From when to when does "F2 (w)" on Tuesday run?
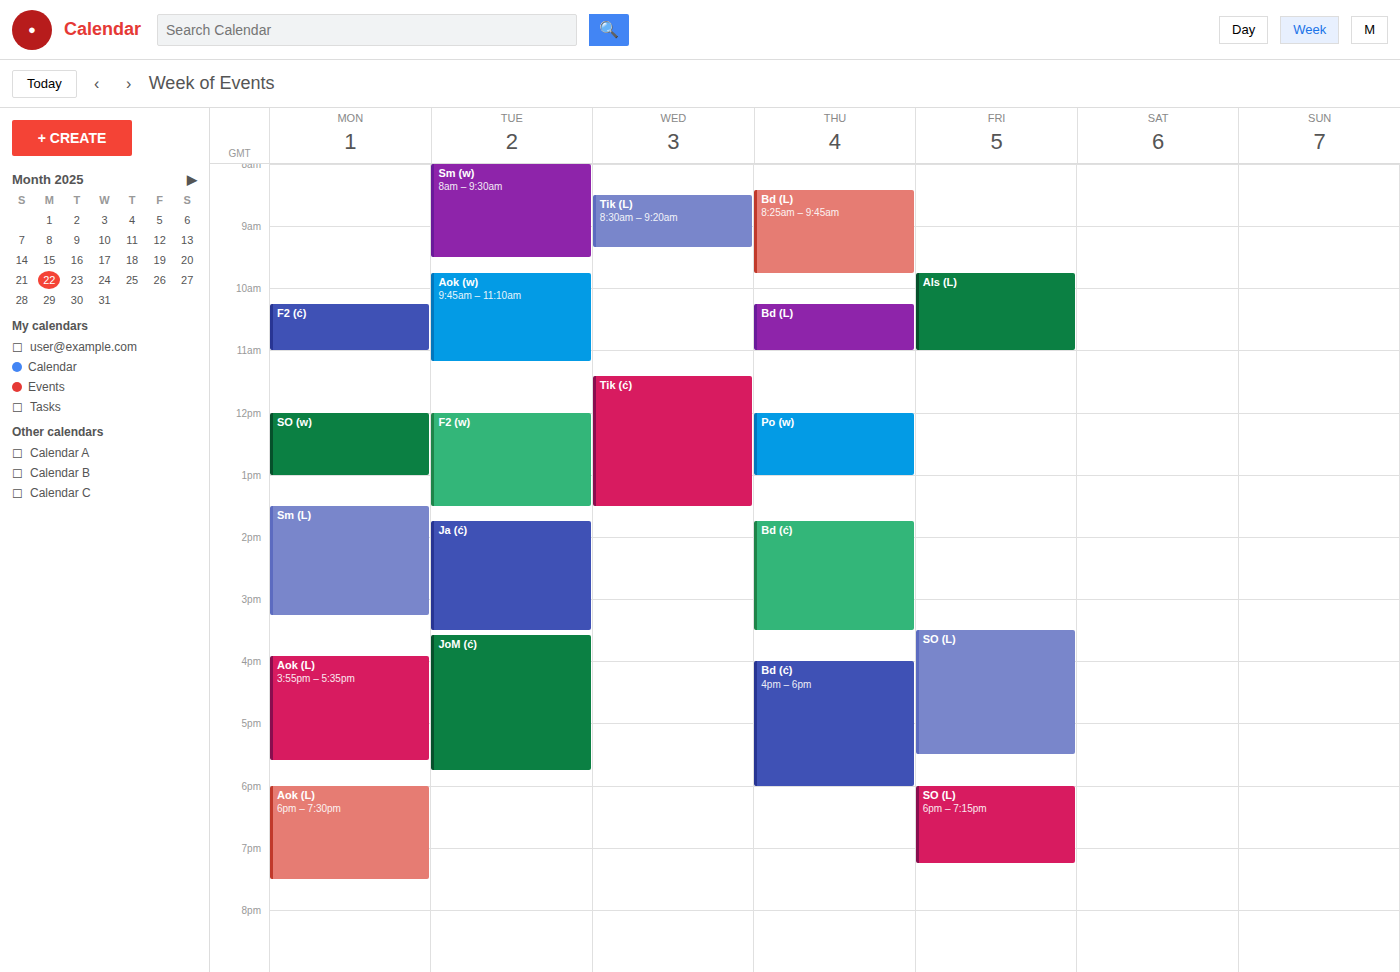
12:00 PM to 1:30 PM